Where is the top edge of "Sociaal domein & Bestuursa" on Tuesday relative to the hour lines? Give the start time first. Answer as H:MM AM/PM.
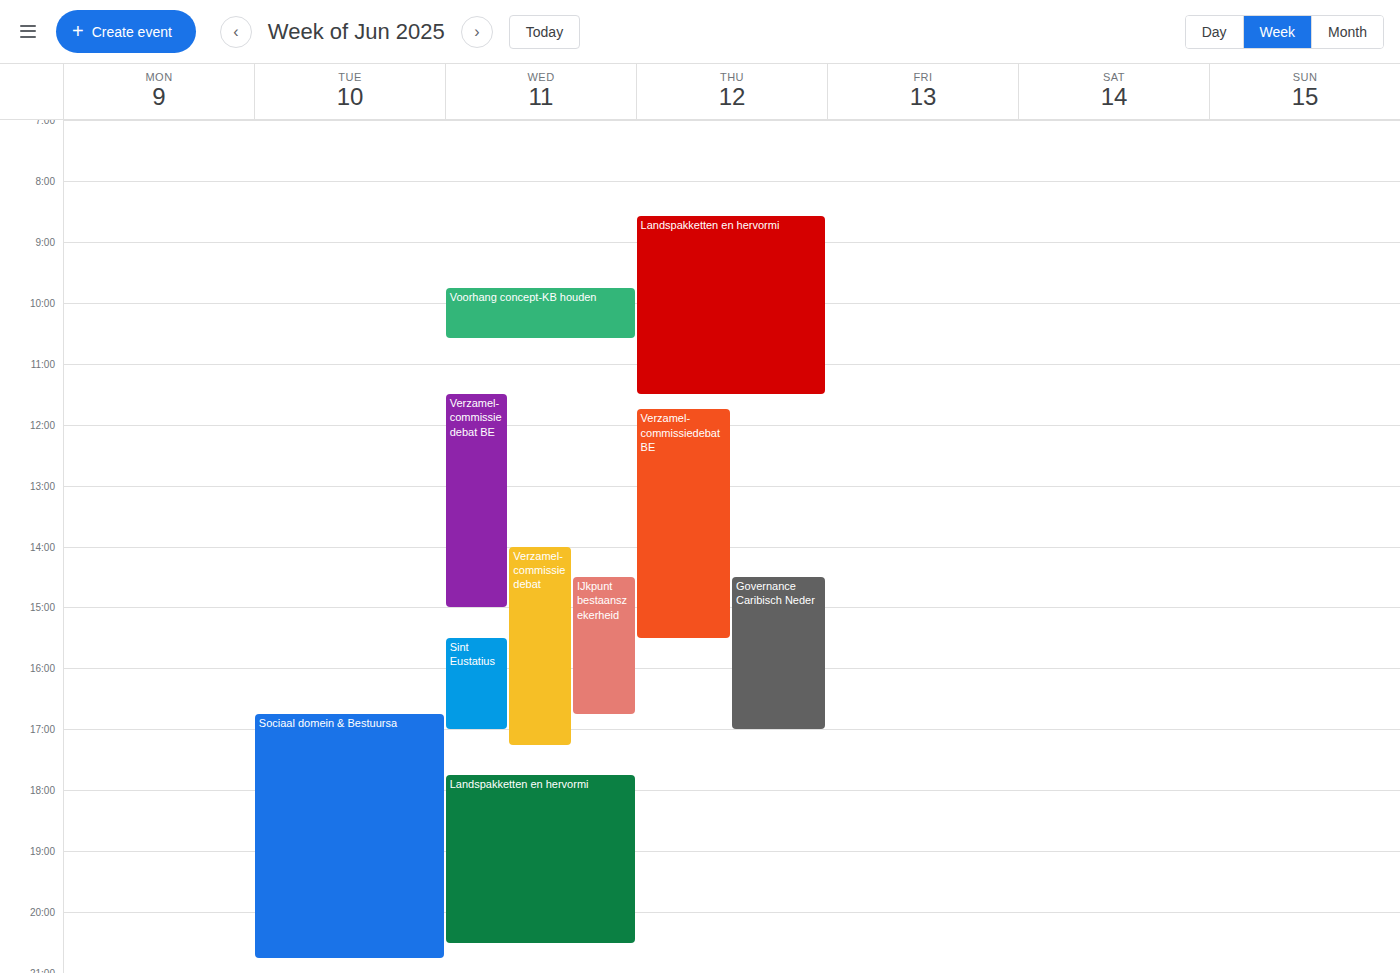
4:45 PM -- neither: three quarters of the way from the 4 PM line to the 5 PM line.